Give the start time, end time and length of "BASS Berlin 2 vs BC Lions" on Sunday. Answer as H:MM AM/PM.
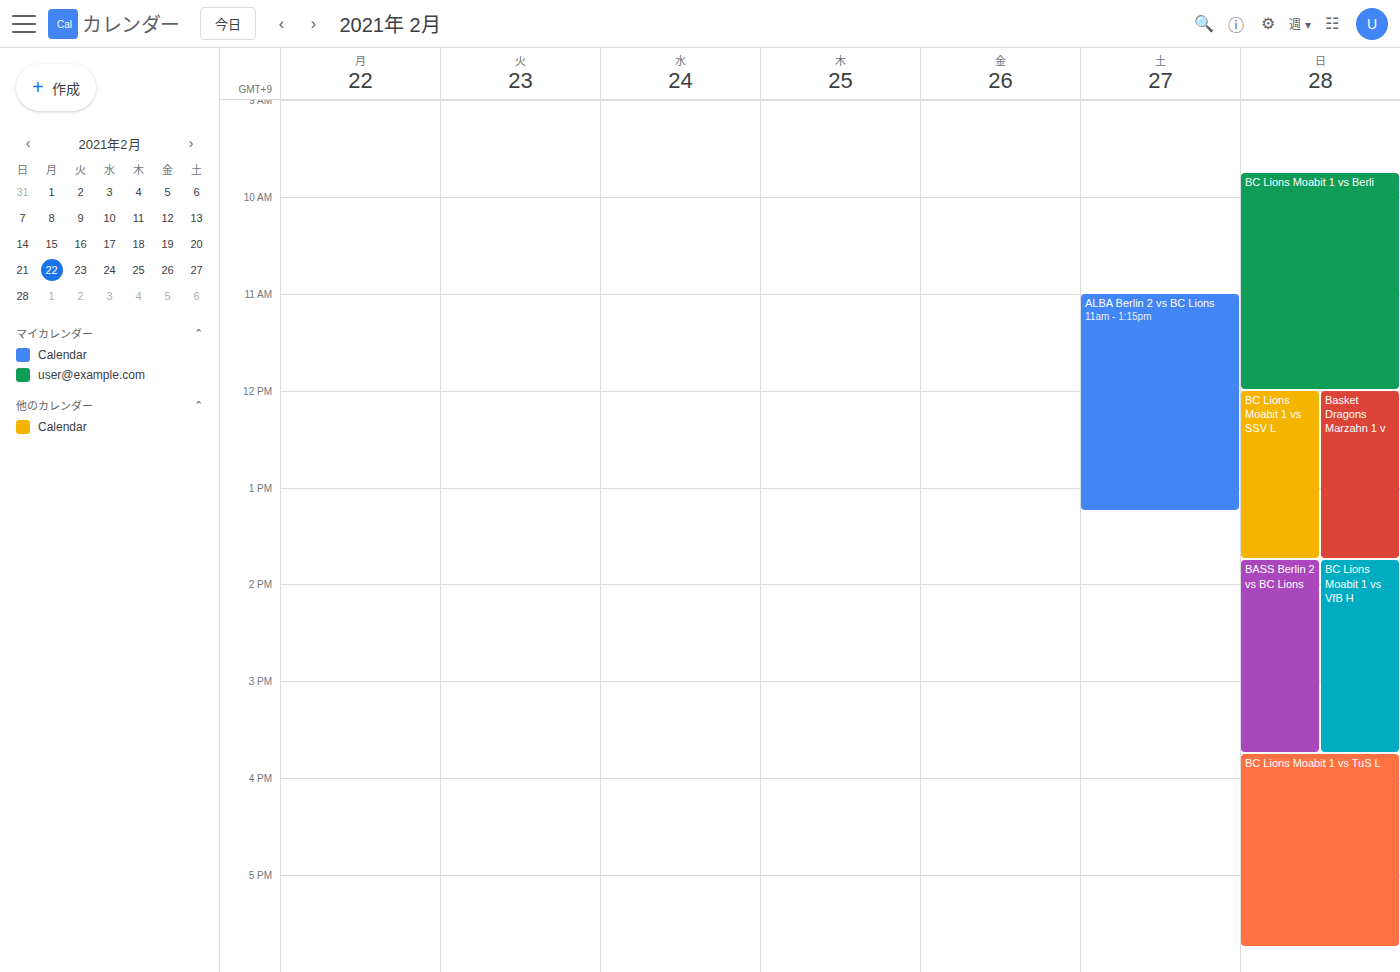
1:45 PM to 3:45 PM, 2 hours